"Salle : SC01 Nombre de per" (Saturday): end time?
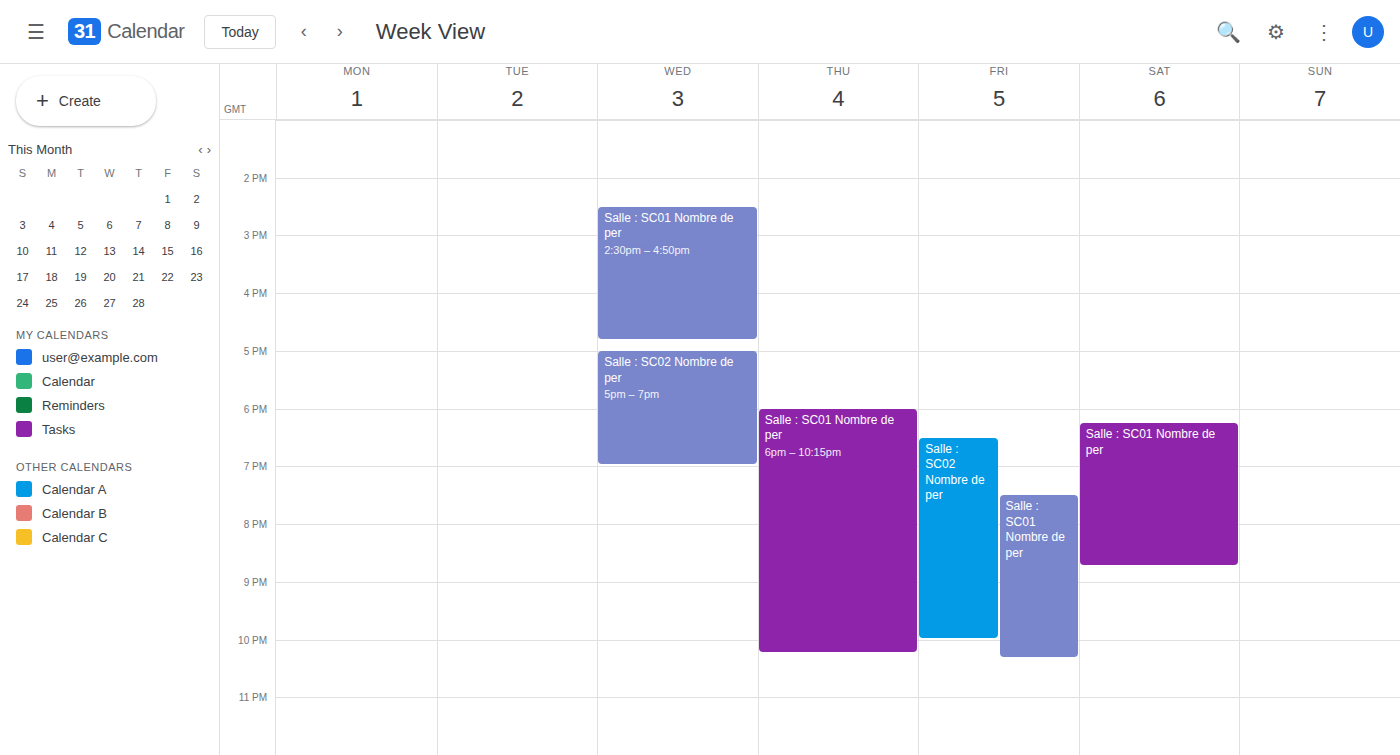
8:45 PM